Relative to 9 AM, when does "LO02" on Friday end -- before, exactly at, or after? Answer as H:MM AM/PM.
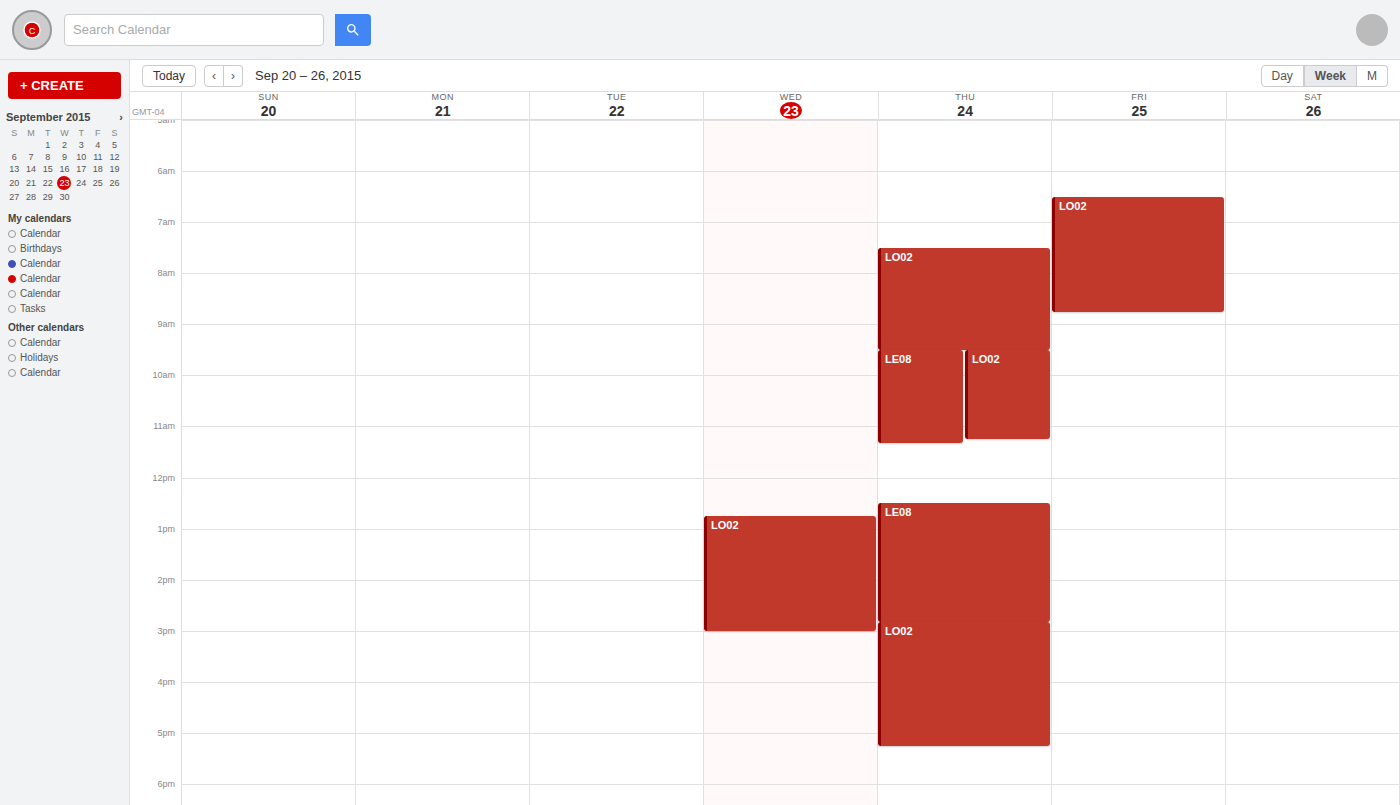
8:45 AM -- before 9 AM, 15 minutes above the 9 AM line.